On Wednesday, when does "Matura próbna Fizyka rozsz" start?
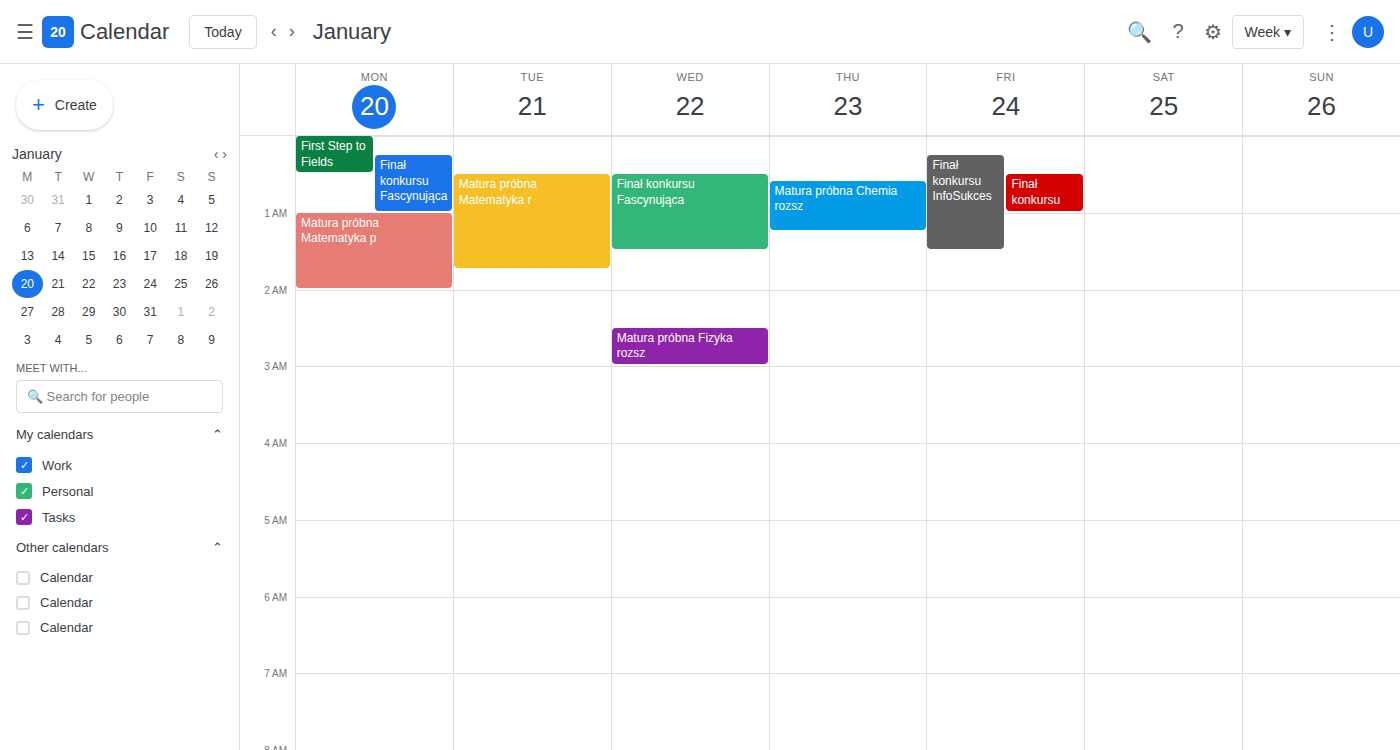
2:30 AM